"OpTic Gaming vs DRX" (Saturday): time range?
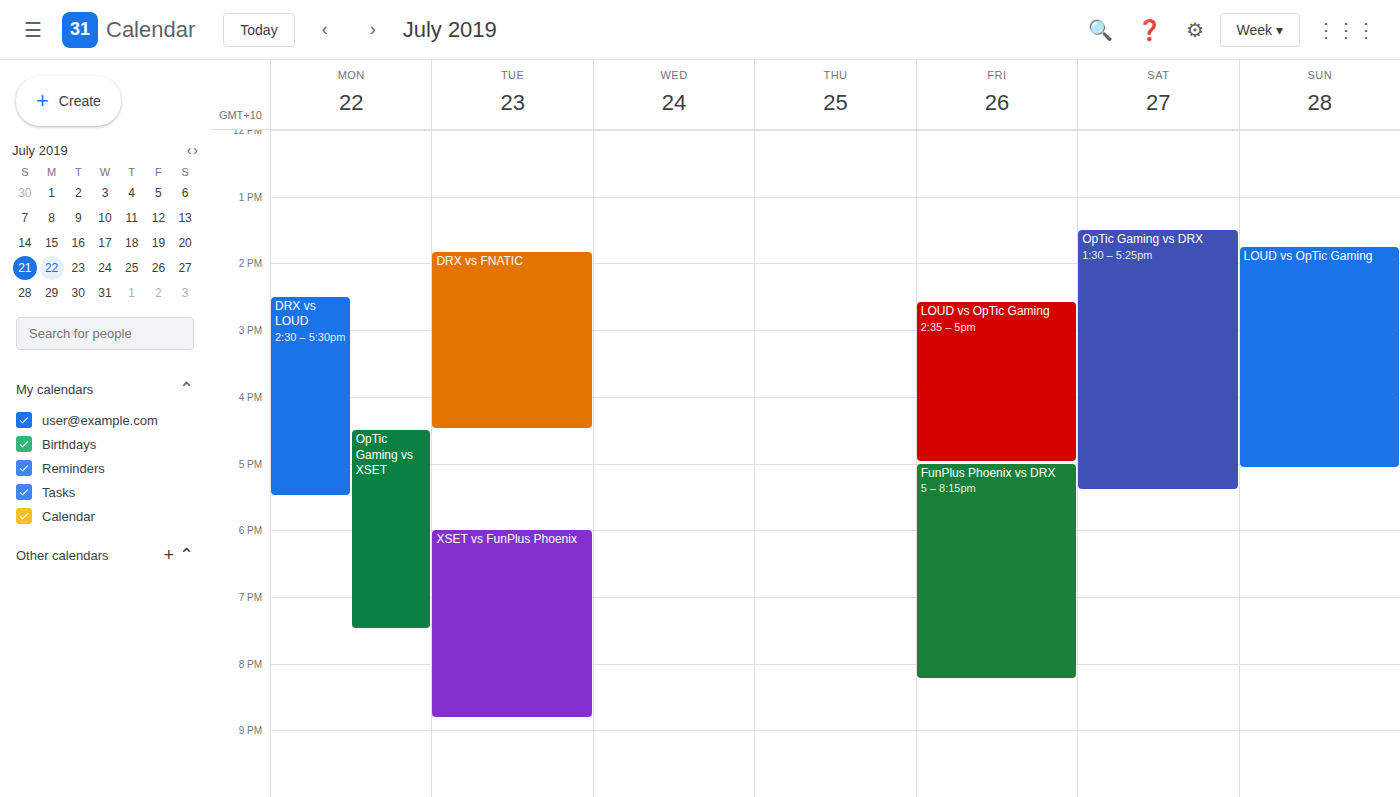
1:30 PM to 5:25 PM